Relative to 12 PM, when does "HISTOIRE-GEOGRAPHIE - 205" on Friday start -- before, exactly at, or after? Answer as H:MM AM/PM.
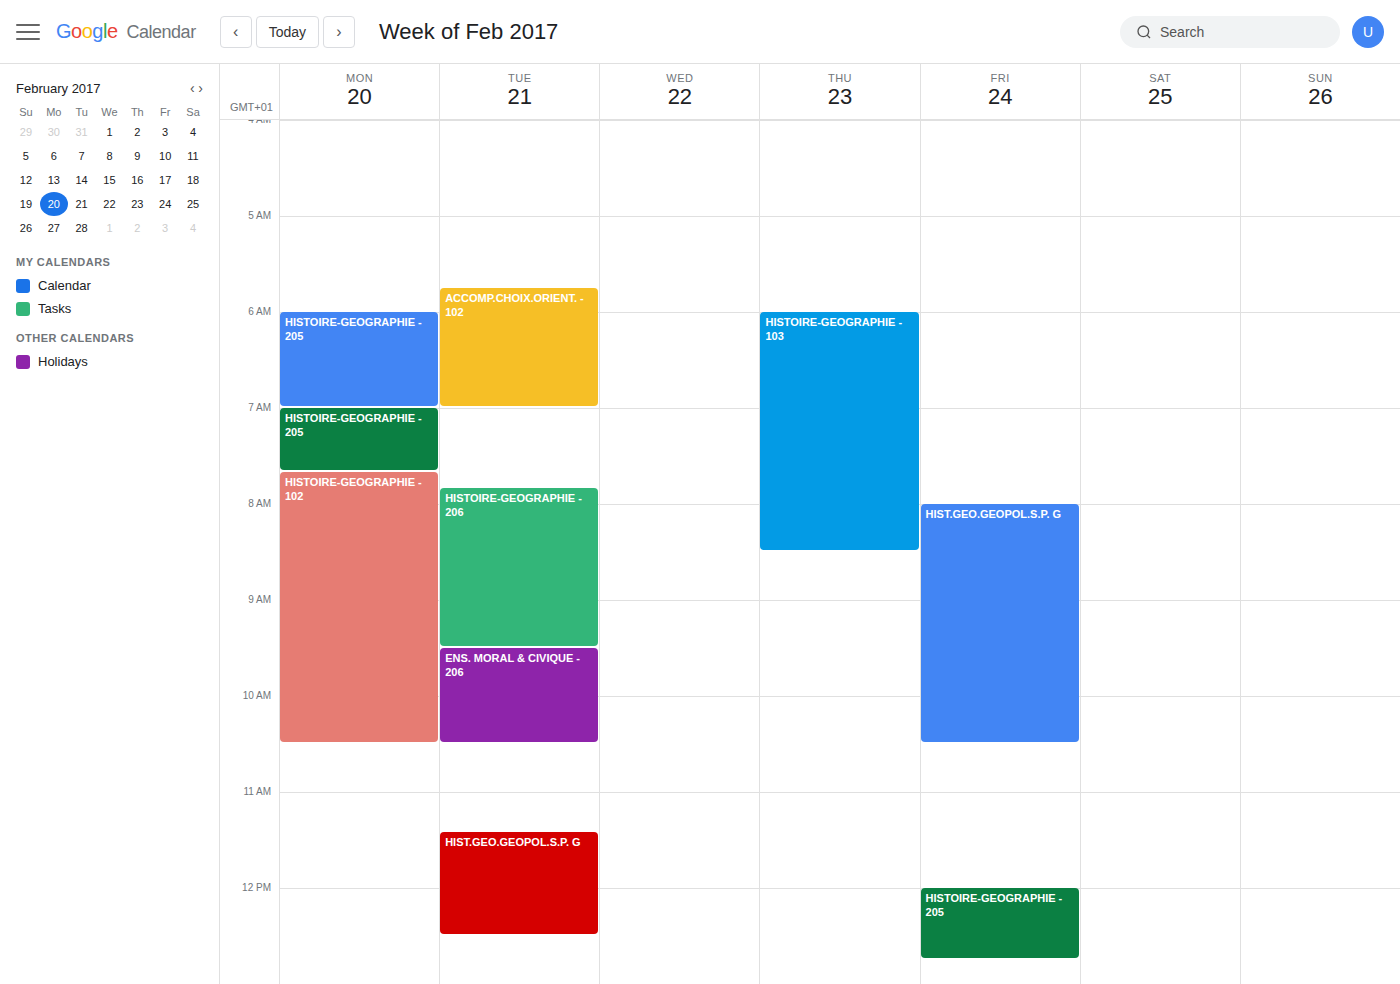
12:00 PM -- exactly at 12 PM, on the 12 PM line.